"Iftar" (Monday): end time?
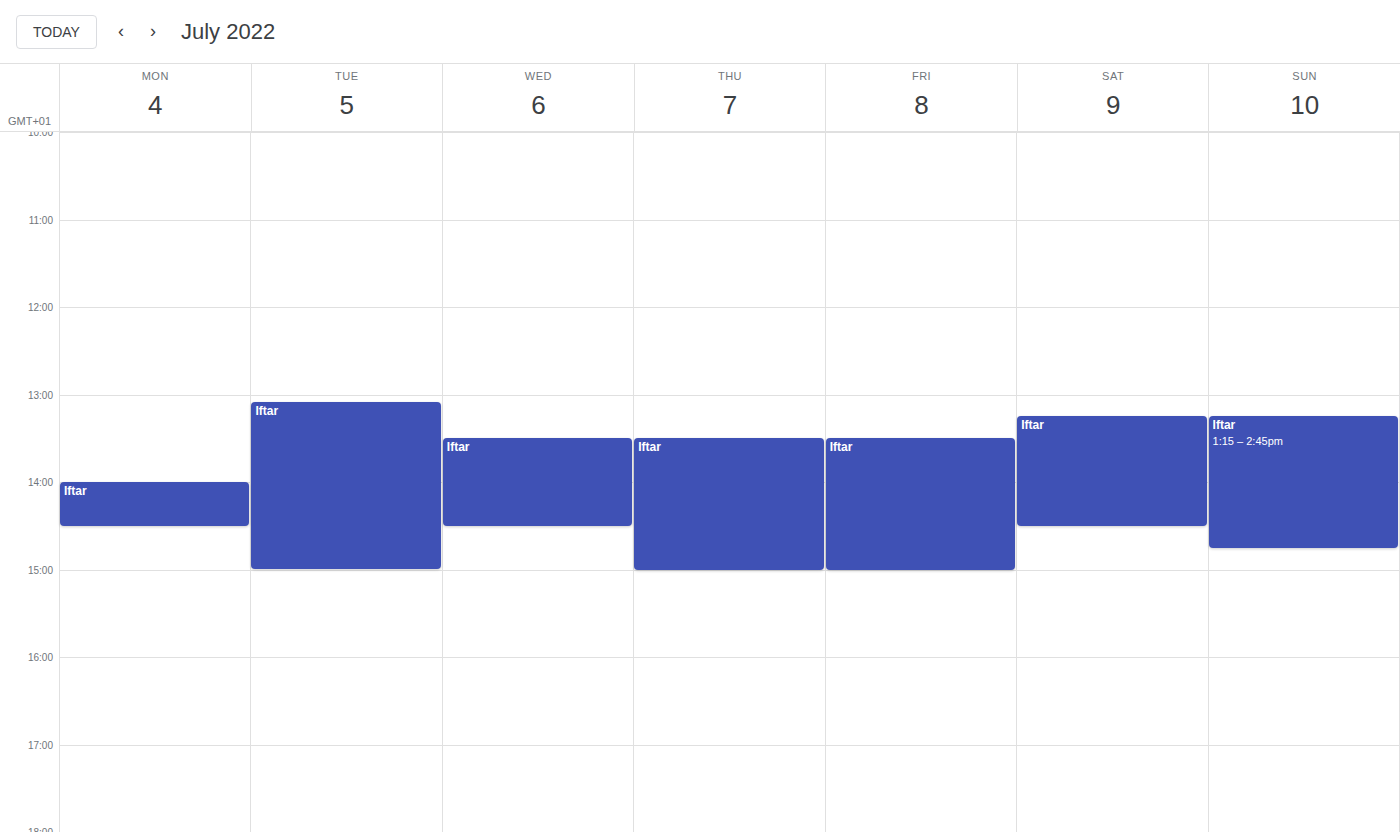
2:30 PM